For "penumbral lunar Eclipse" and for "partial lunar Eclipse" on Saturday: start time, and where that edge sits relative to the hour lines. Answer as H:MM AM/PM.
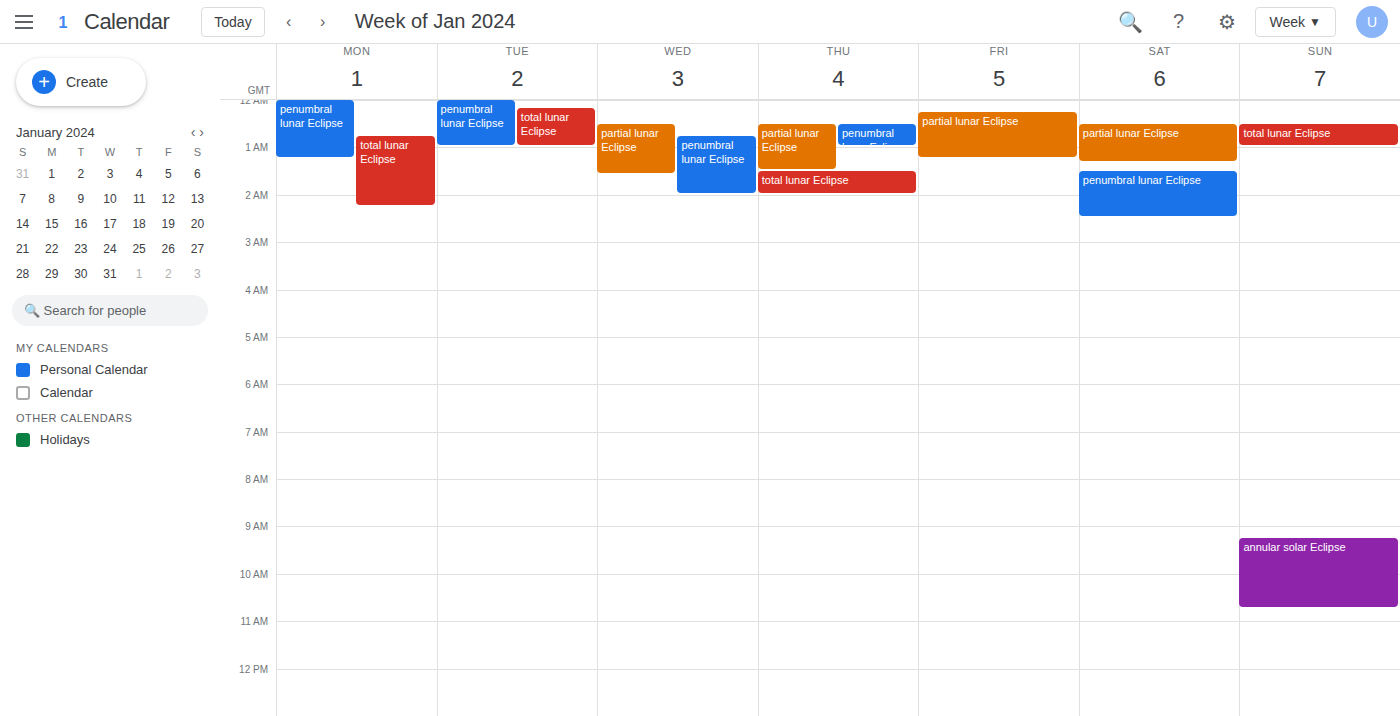
"penumbral lunar Eclipse": 1:30 AM, halfway between the 1 AM and 2 AM lines. "partial lunar Eclipse": 12:30 AM, halfway between the 12 AM and 1 AM lines.